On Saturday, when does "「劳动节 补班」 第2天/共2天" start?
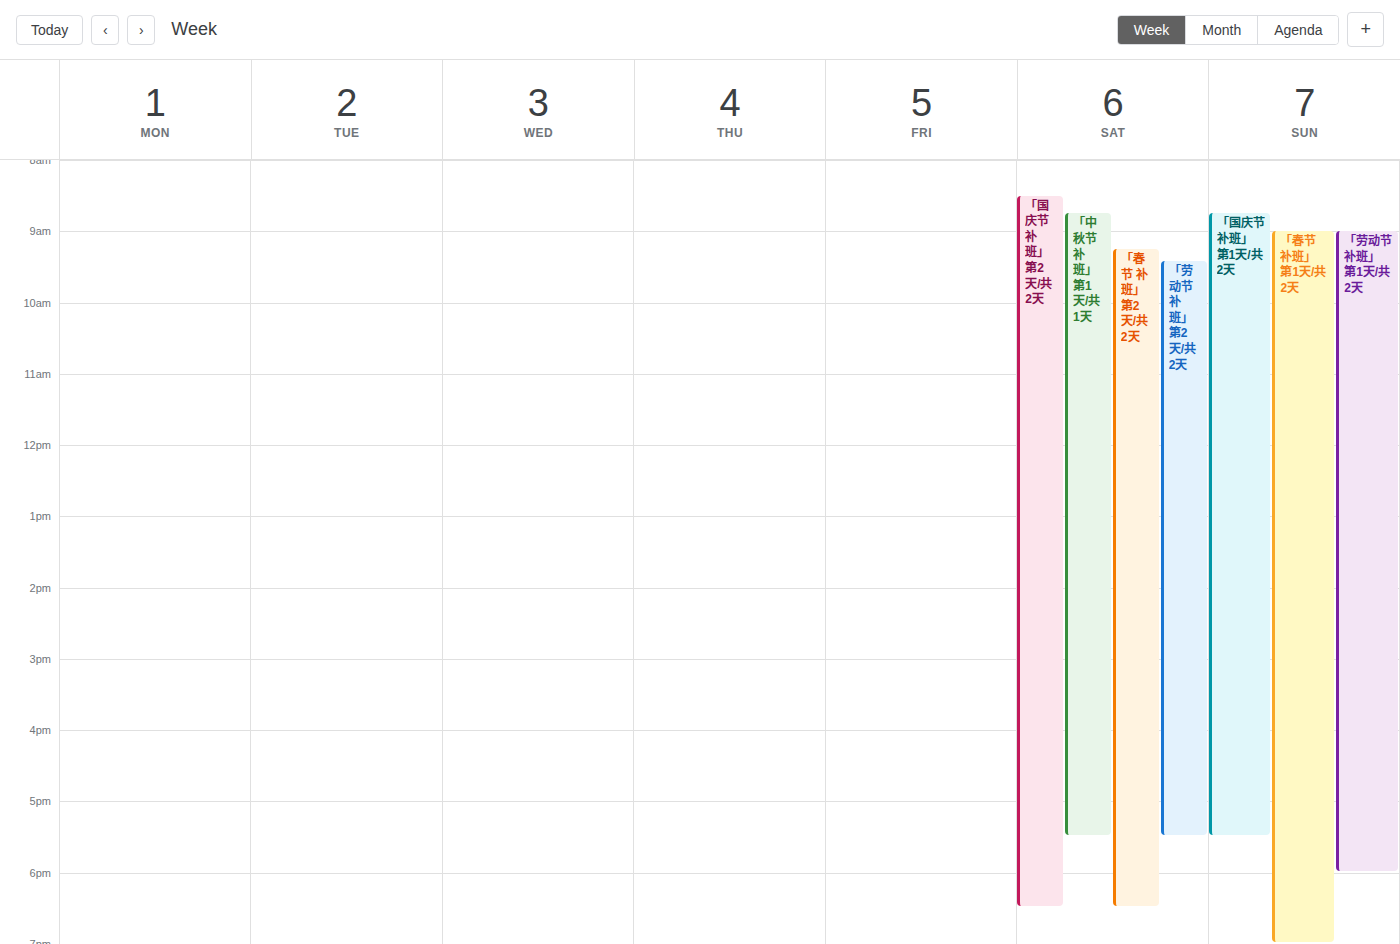
9:25 AM